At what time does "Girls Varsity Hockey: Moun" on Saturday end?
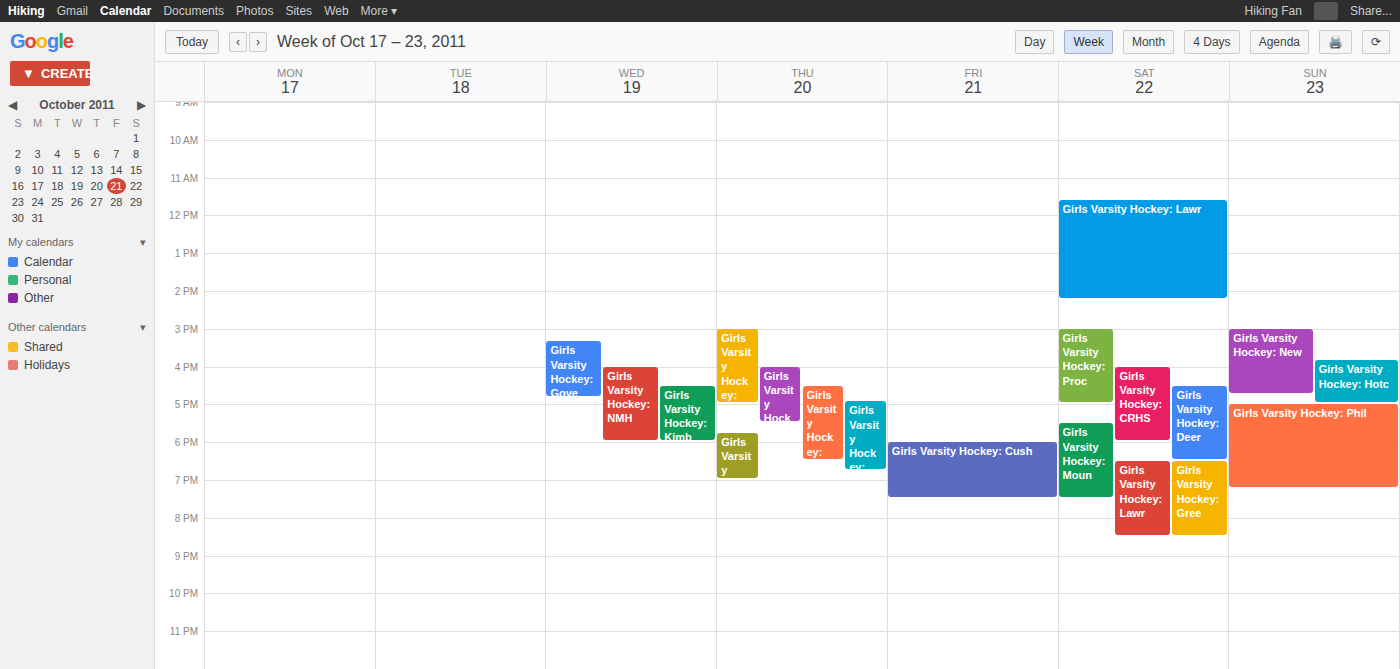
7:30 PM